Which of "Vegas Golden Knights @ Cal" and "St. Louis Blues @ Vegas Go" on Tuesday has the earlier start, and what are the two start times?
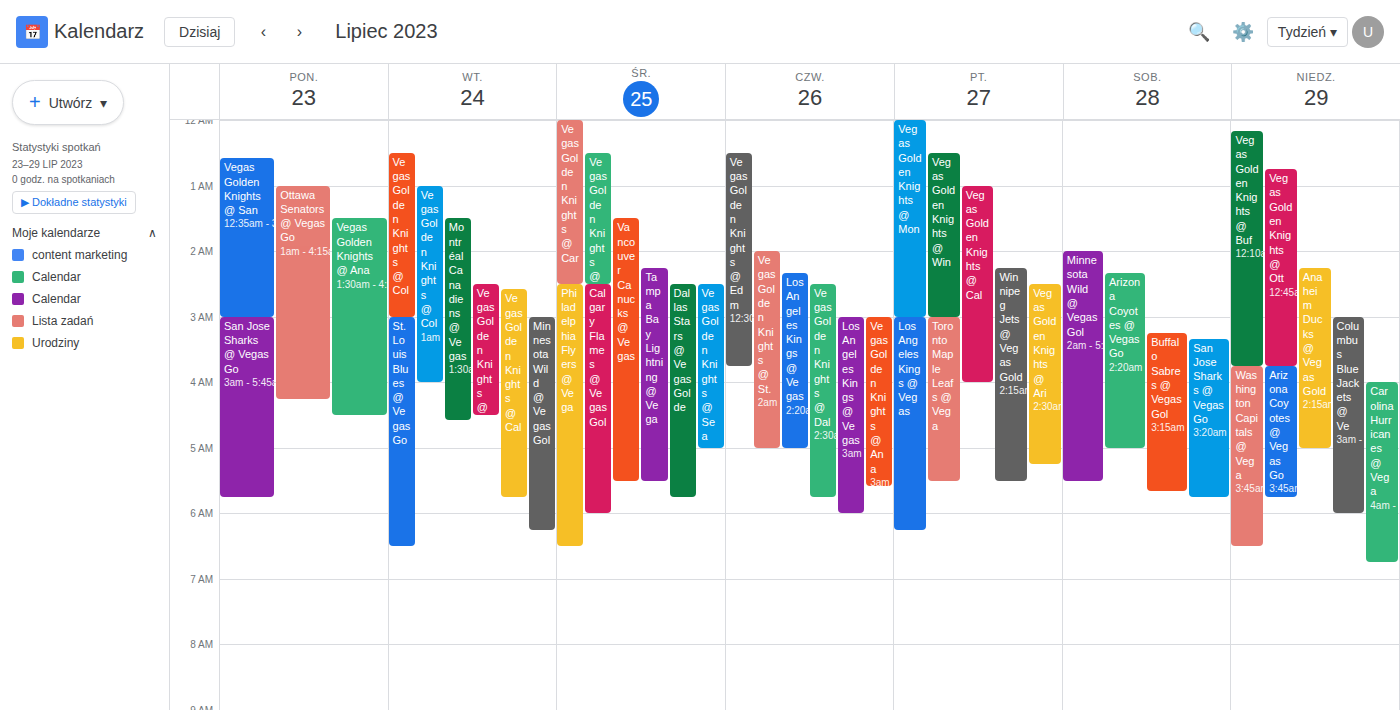
"Vegas Golden Knights @ Cal" 2:35 AM; "St. Louis Blues @ Vegas Go" 3:00 AM.